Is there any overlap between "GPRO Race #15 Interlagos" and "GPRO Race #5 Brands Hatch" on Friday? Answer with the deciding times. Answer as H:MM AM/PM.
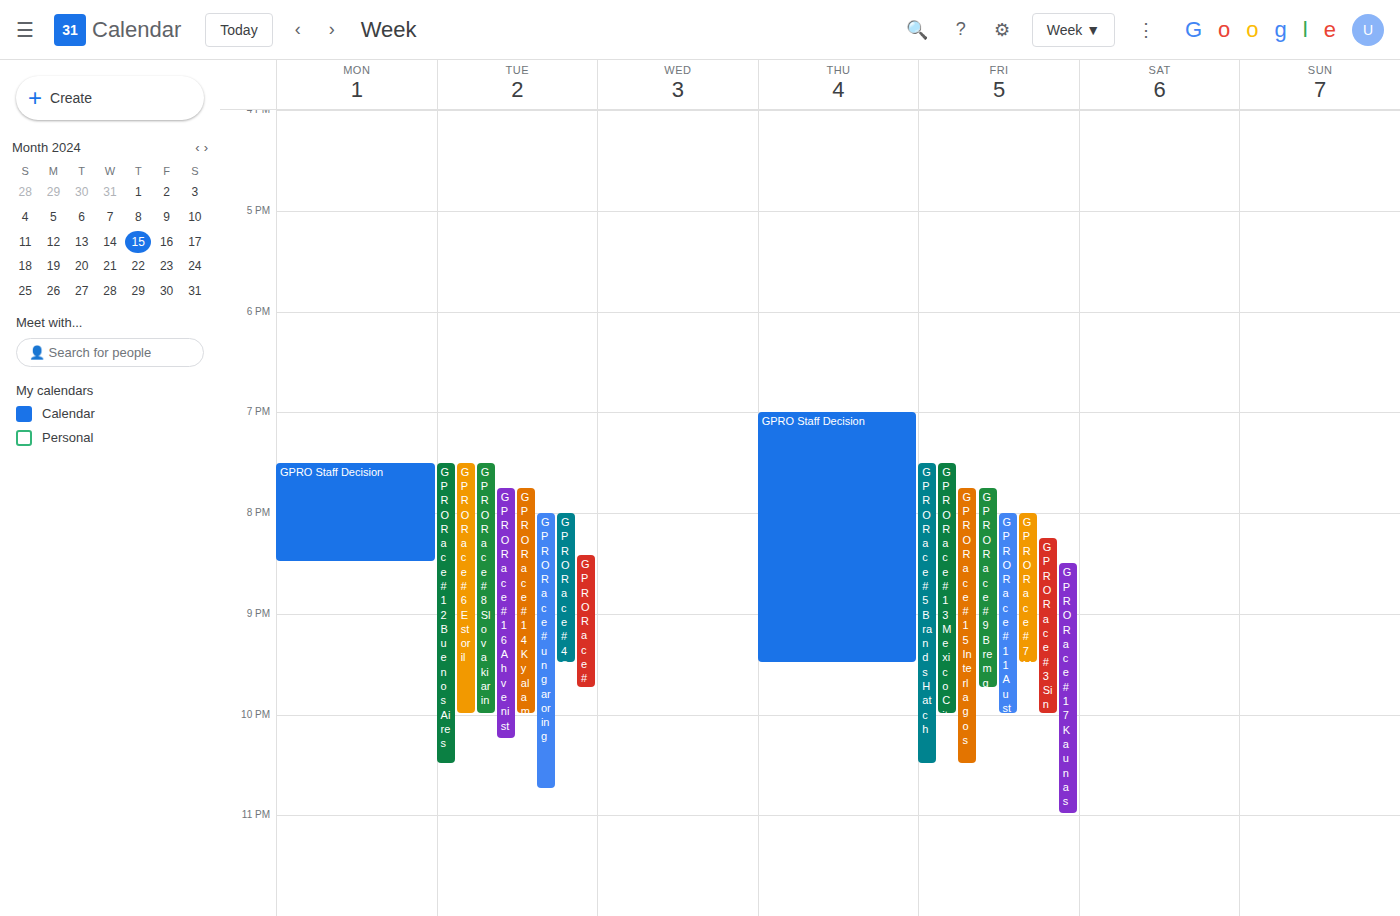
"GPRO Race #15 Interlagos" runs 7:45 PM to 10:30 PM, inside "GPRO Race #5 Brands Hatch" -- they overlap.